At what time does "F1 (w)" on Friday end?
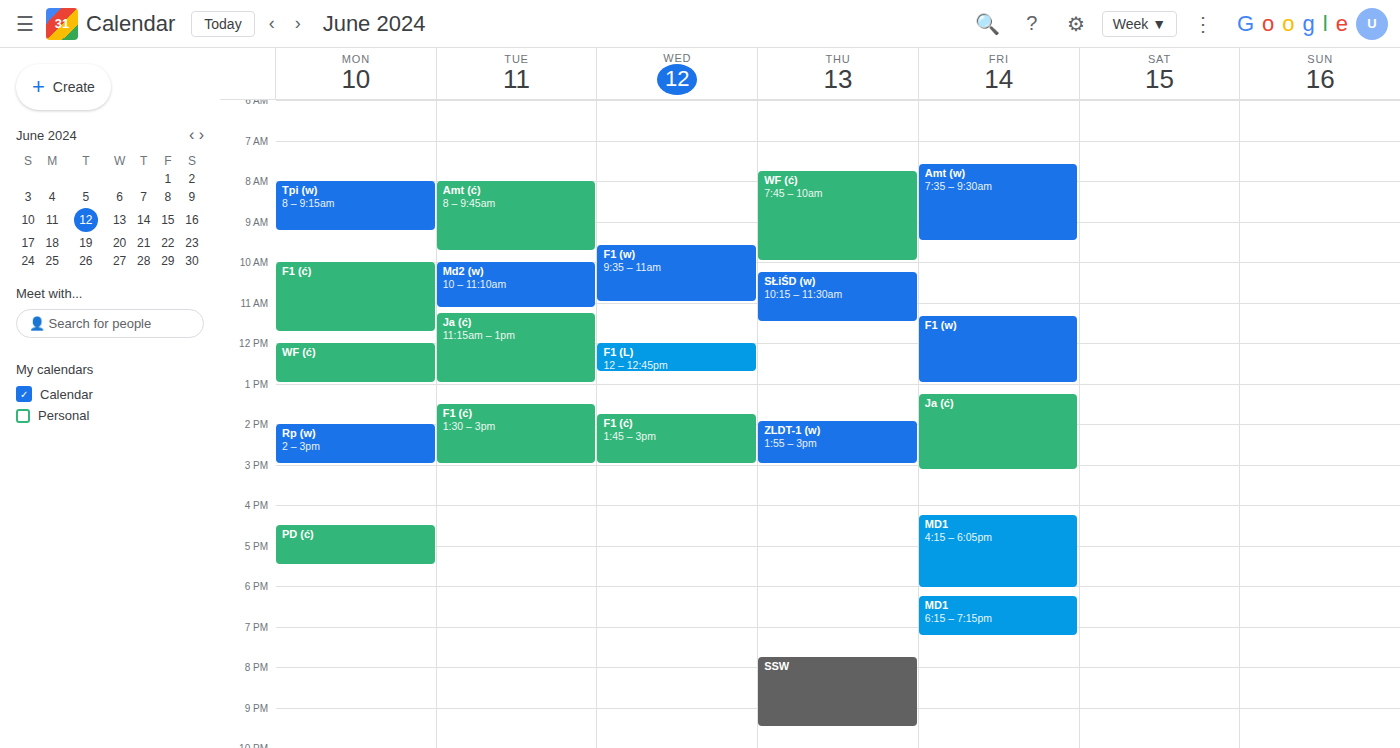
13:00